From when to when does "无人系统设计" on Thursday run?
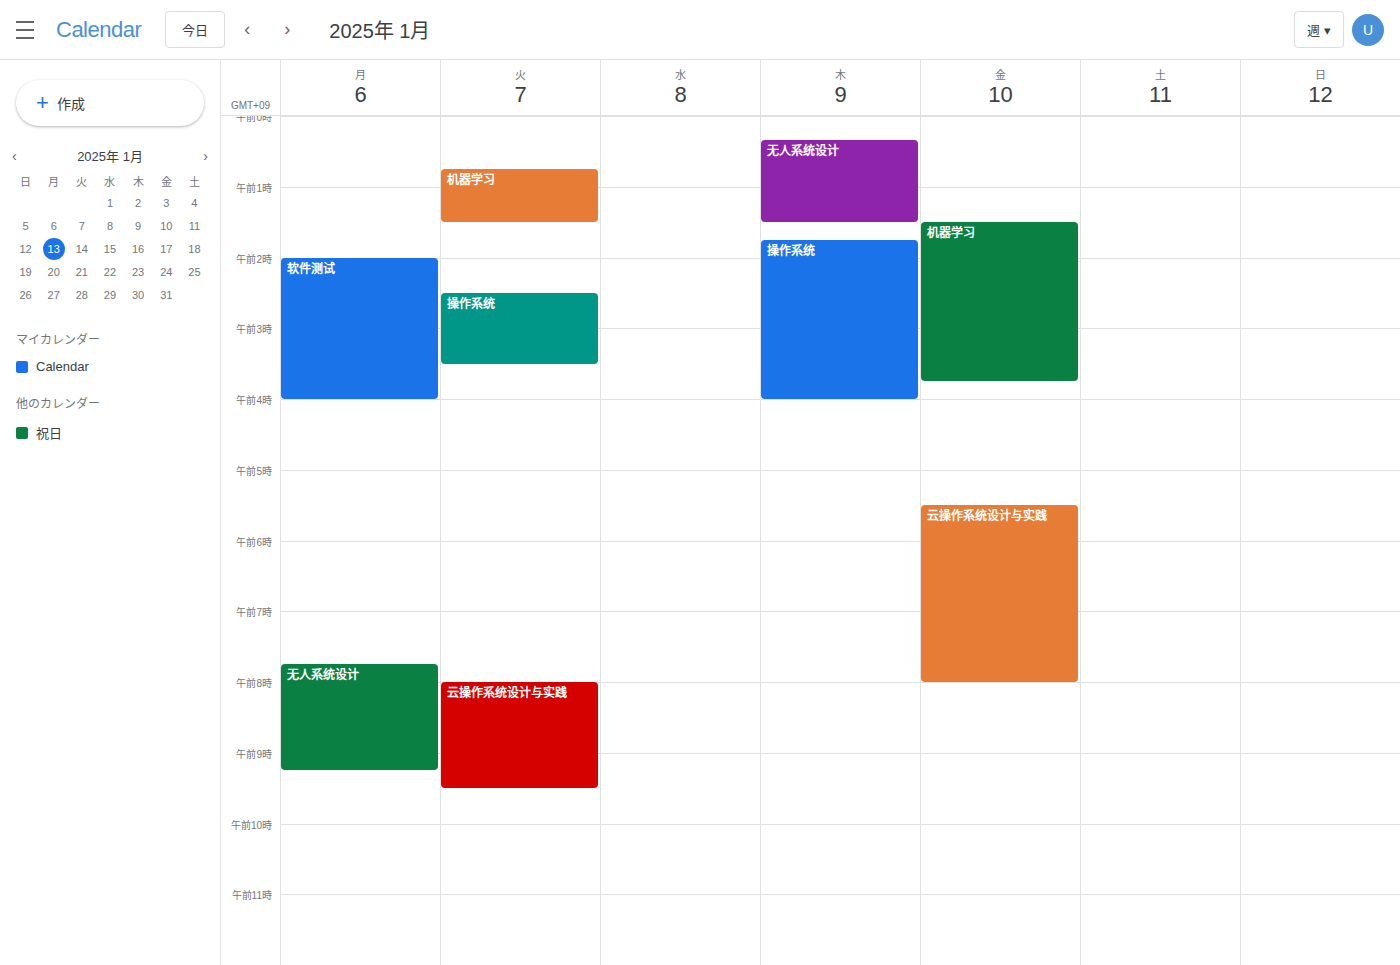
12:20 AM to 1:30 AM